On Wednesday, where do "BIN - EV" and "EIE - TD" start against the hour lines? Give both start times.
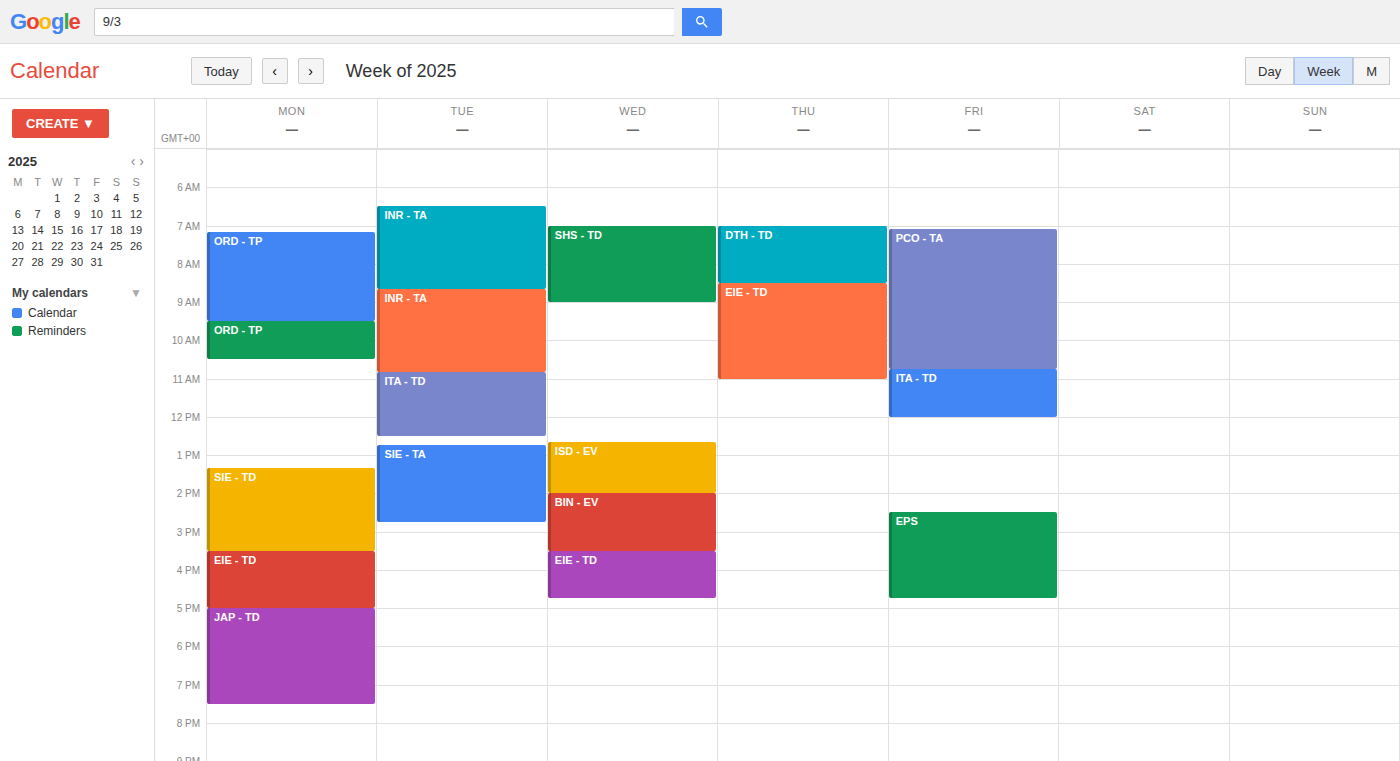
"BIN - EV": 14:00, exactly on the 14:00 line. "EIE - TD": 15:30, halfway between the 15:00 and 16:00 lines.